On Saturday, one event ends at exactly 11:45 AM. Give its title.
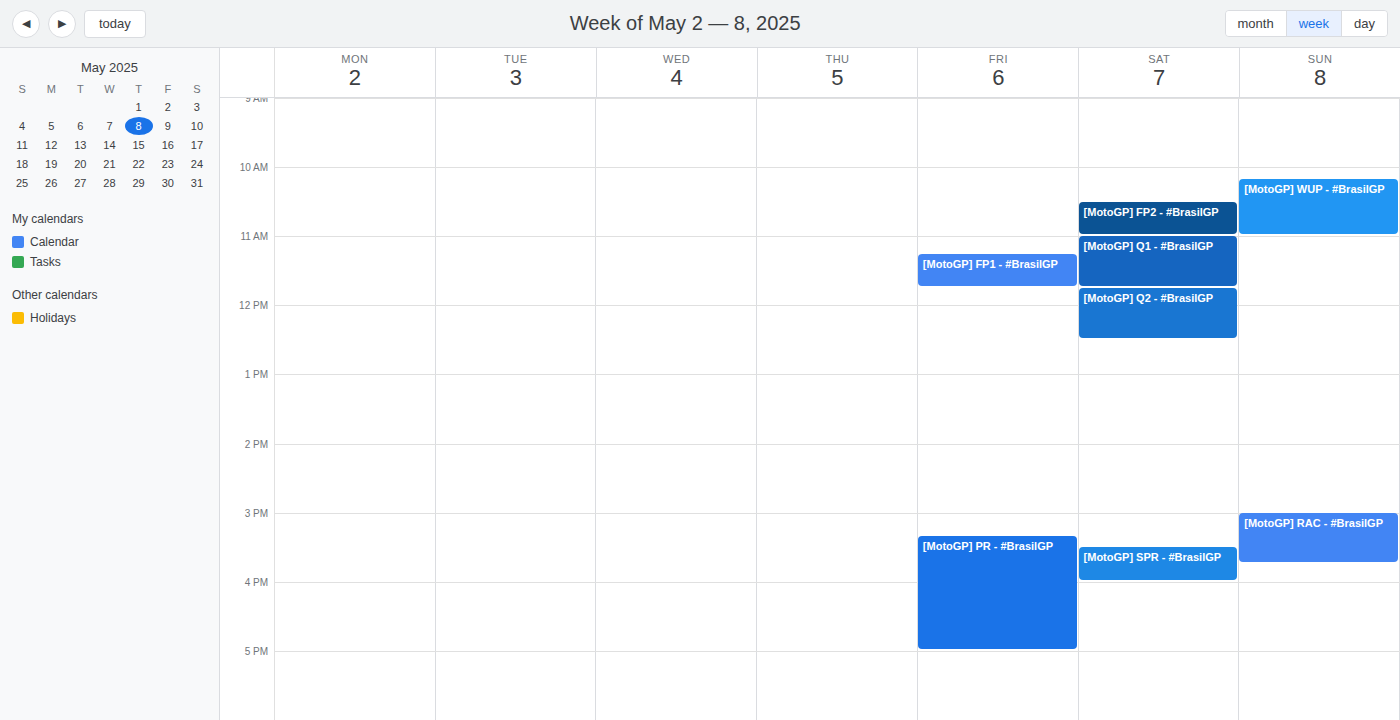
"[MotoGP] Q1 - #BrasilGP"